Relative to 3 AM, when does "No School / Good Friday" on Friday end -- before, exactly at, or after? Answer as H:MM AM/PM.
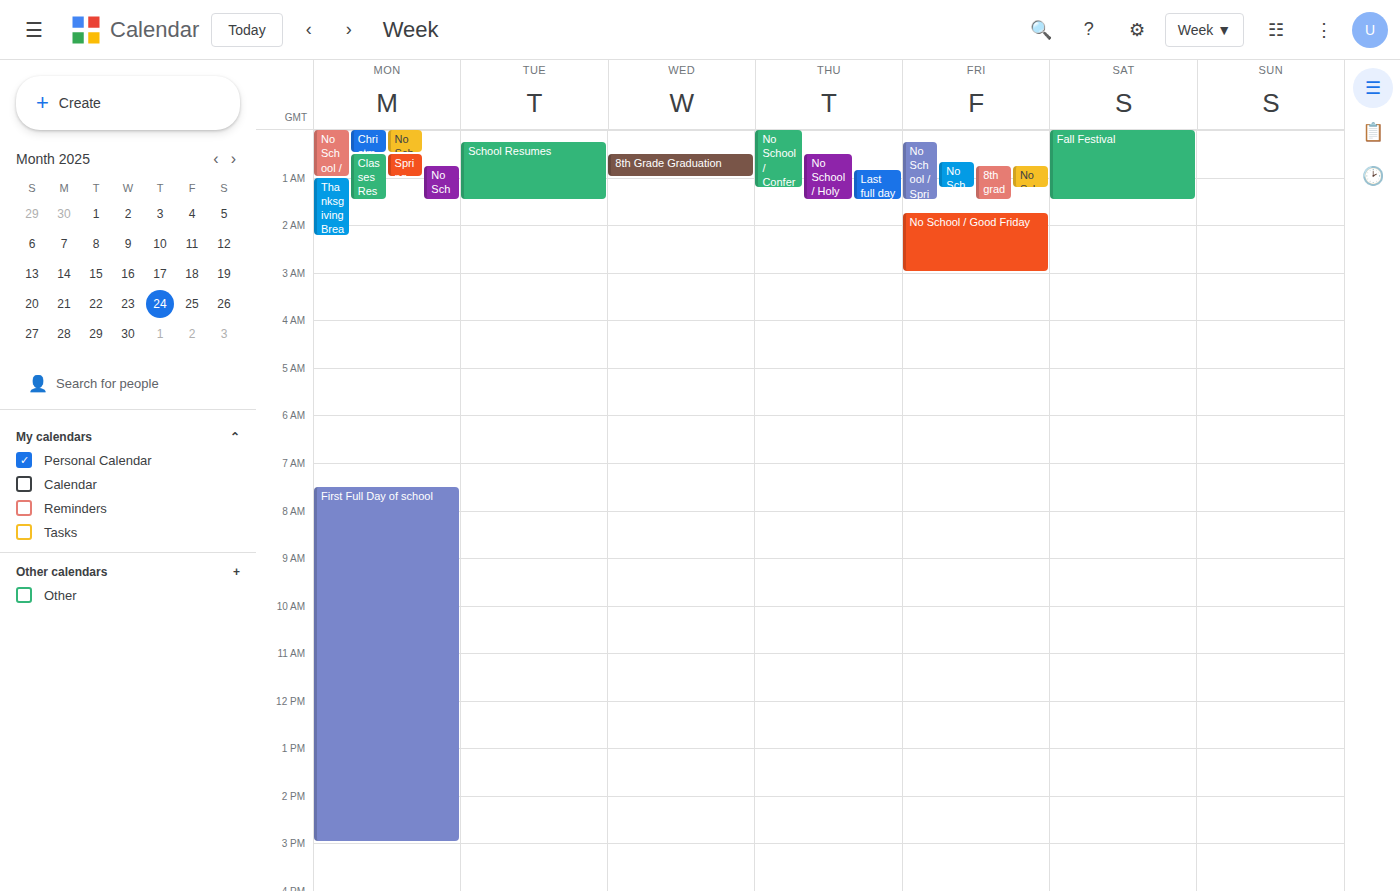
3:00 AM -- exactly at 3 AM, on the 3 AM line.